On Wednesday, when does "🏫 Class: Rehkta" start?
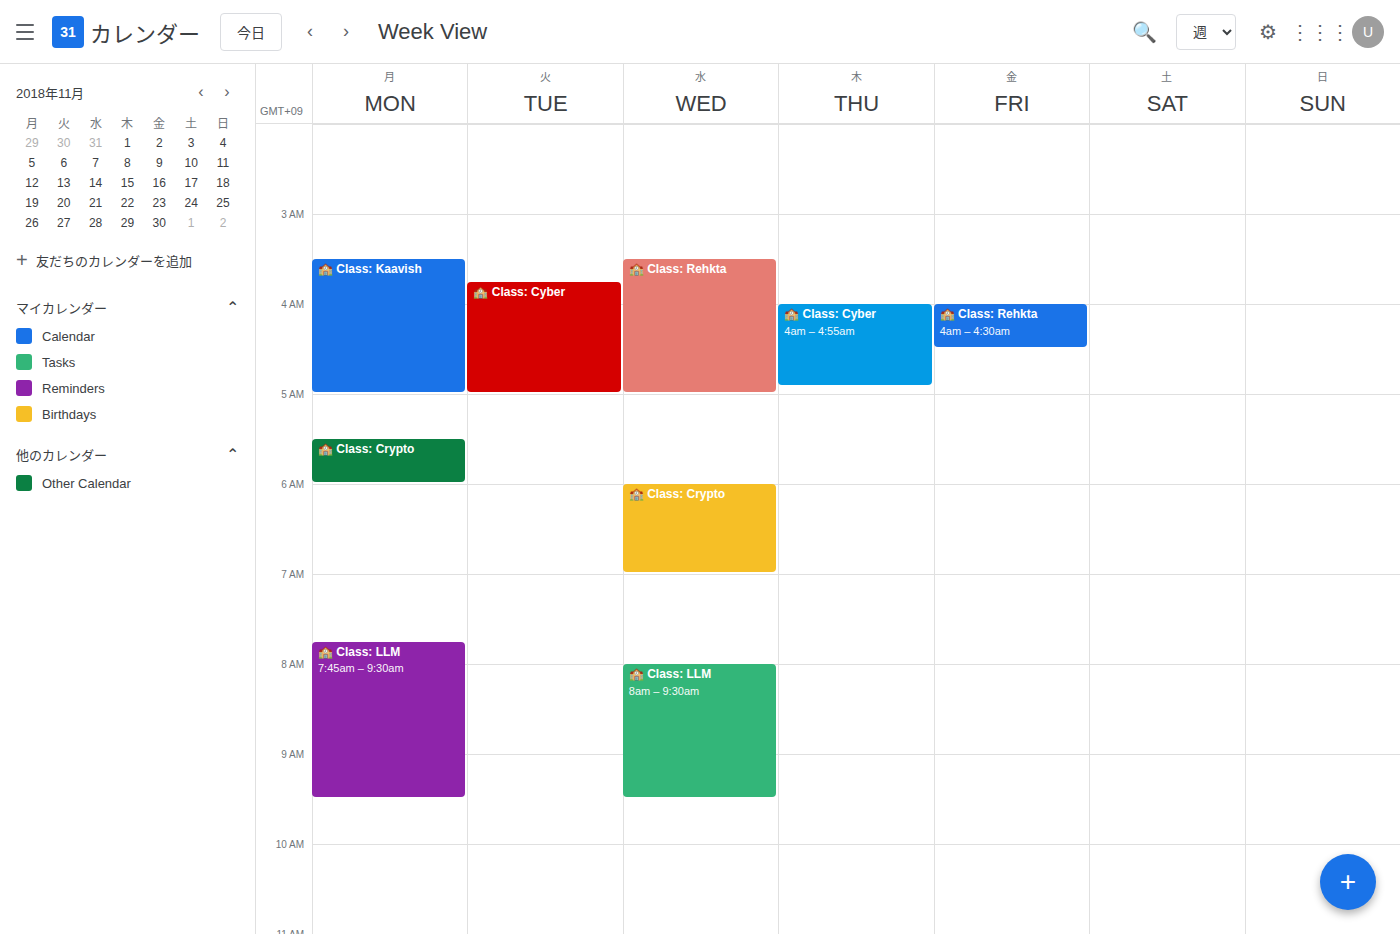
3:30 AM